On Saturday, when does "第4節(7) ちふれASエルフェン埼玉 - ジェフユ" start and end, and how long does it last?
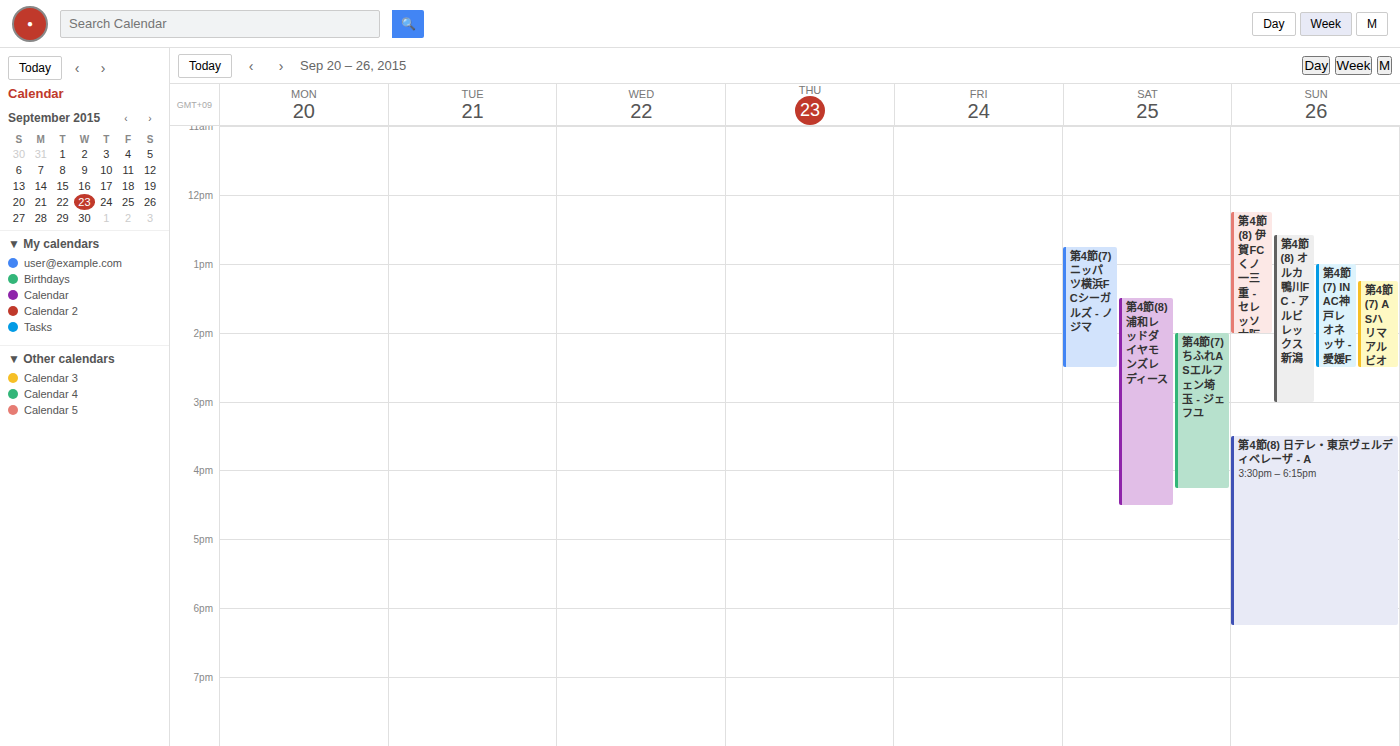
14:00 to 16:15, 2 hours 15 minutes